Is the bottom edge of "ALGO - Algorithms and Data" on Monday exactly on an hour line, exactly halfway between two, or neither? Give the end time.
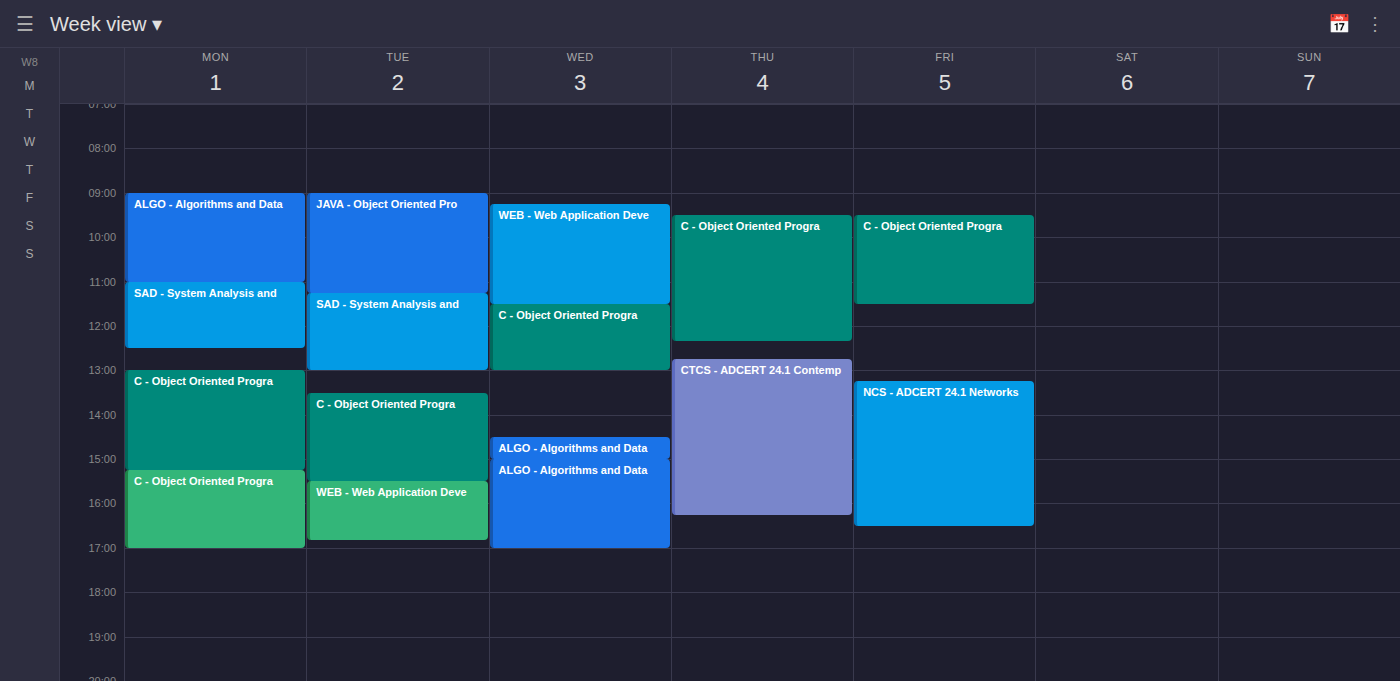
11:00 AM -- exactly on the 11 AM line.